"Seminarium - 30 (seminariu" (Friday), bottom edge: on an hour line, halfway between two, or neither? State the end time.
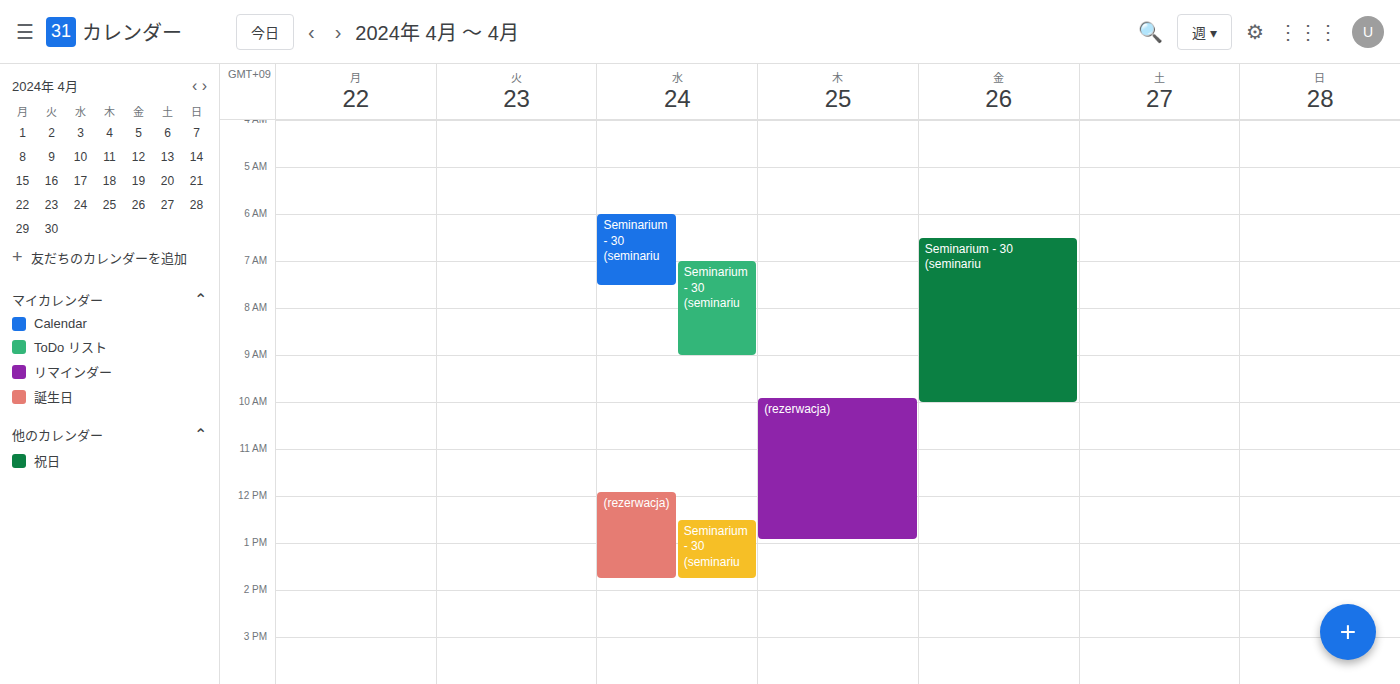
10:00 AM -- exactly on the 10 AM line.